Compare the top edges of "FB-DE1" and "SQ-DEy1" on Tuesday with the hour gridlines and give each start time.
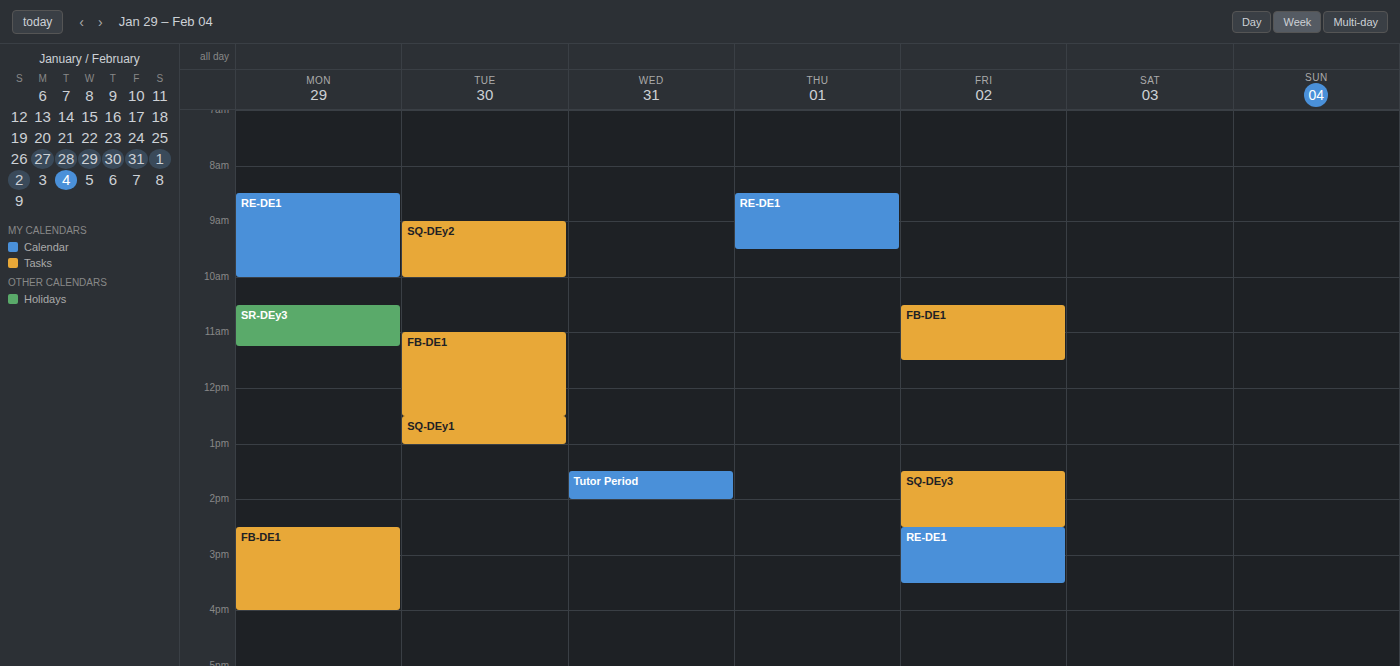
"FB-DE1": 11:00, exactly on the 11:00 line. "SQ-DEy1": 12:30, halfway between the 12:00 and 13:00 lines.